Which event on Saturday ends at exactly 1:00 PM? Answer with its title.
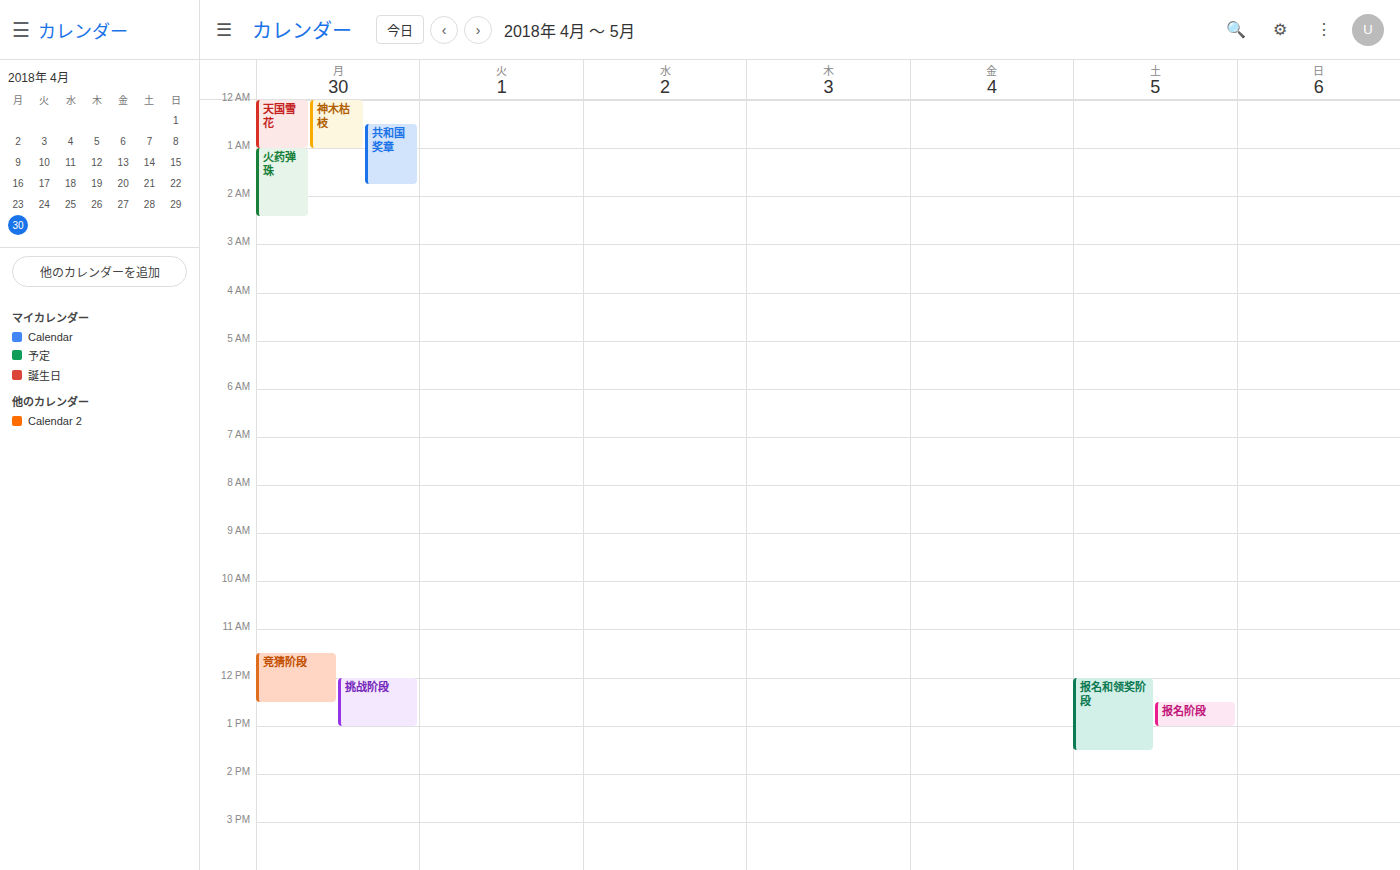
"报名阶段"